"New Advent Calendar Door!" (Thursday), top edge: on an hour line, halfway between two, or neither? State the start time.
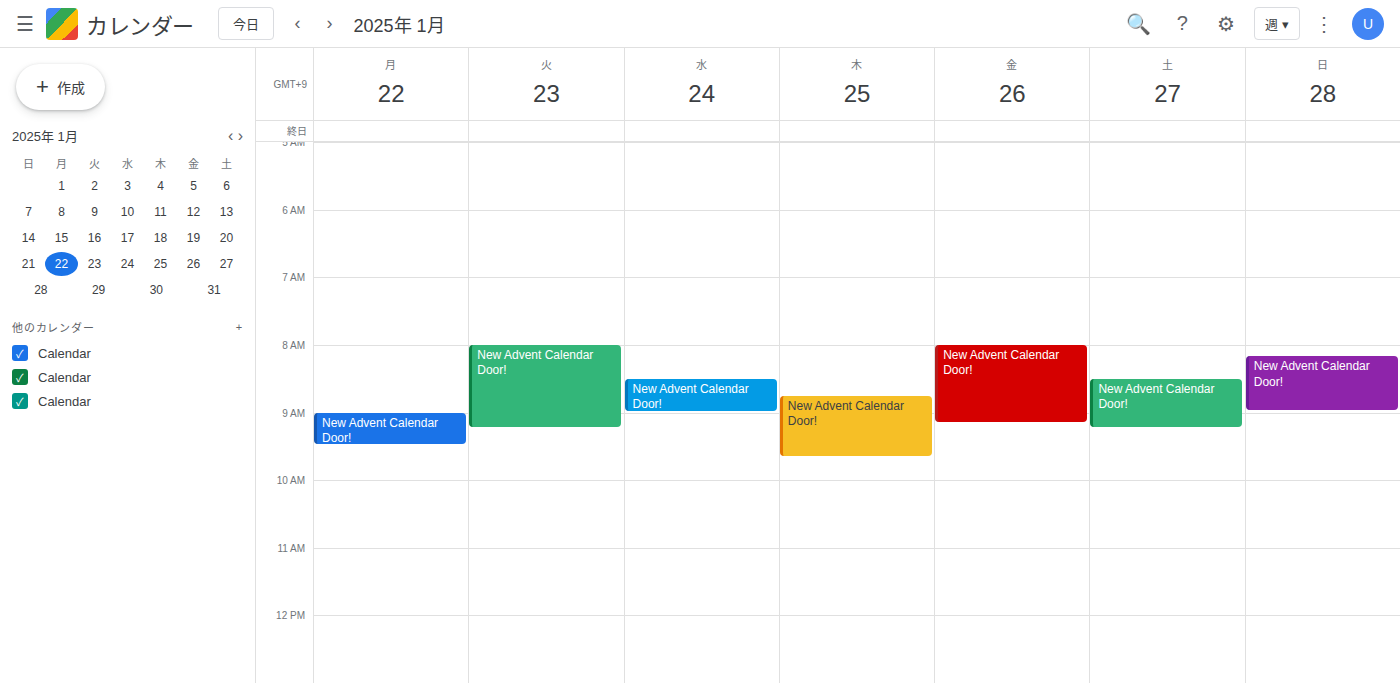
8:45 AM -- neither: three quarters of the way from the 8 AM line to the 9 AM line.